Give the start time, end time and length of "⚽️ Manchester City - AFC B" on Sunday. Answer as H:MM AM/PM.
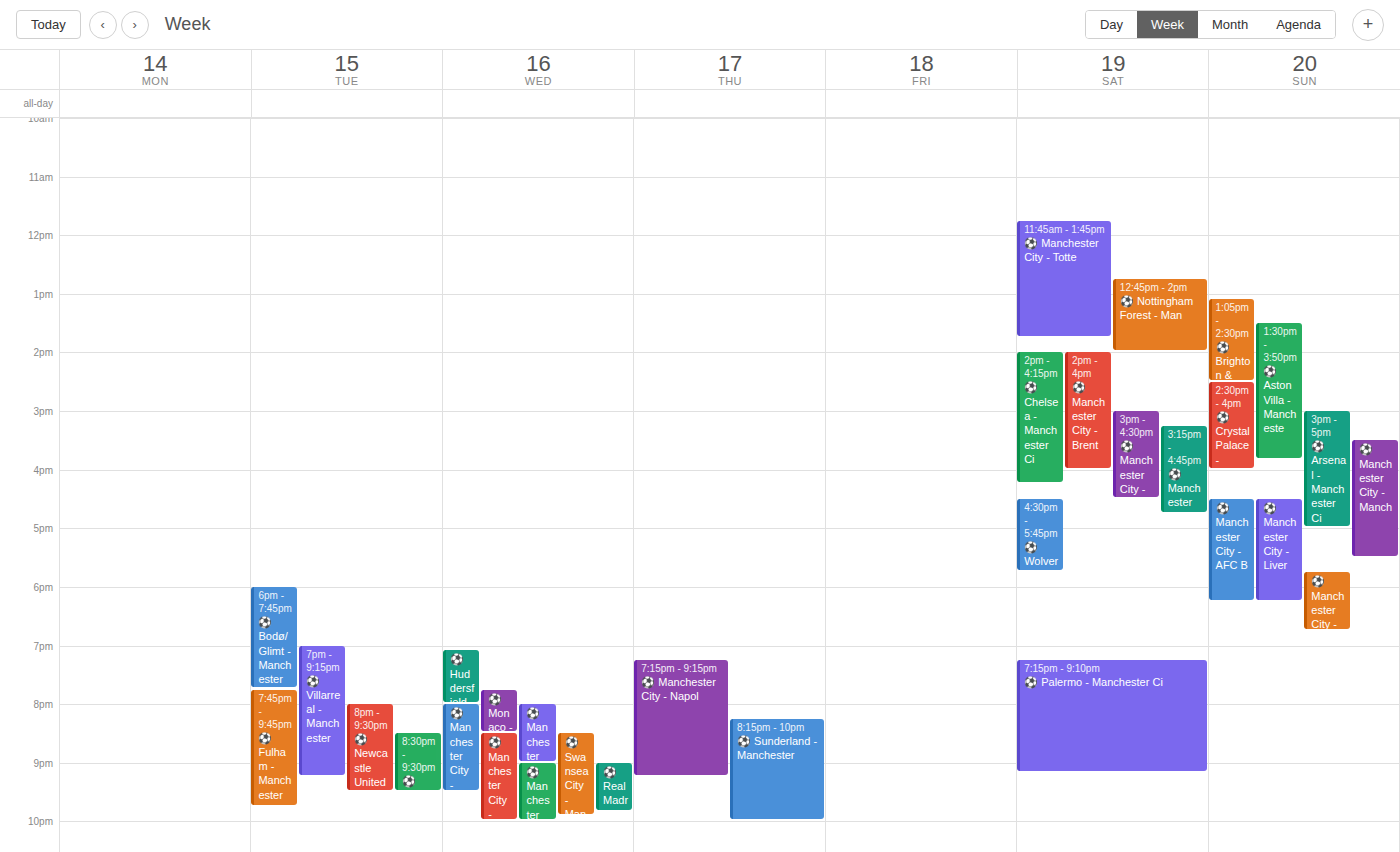
4:30 PM to 6:15 PM, 1 hour 45 minutes